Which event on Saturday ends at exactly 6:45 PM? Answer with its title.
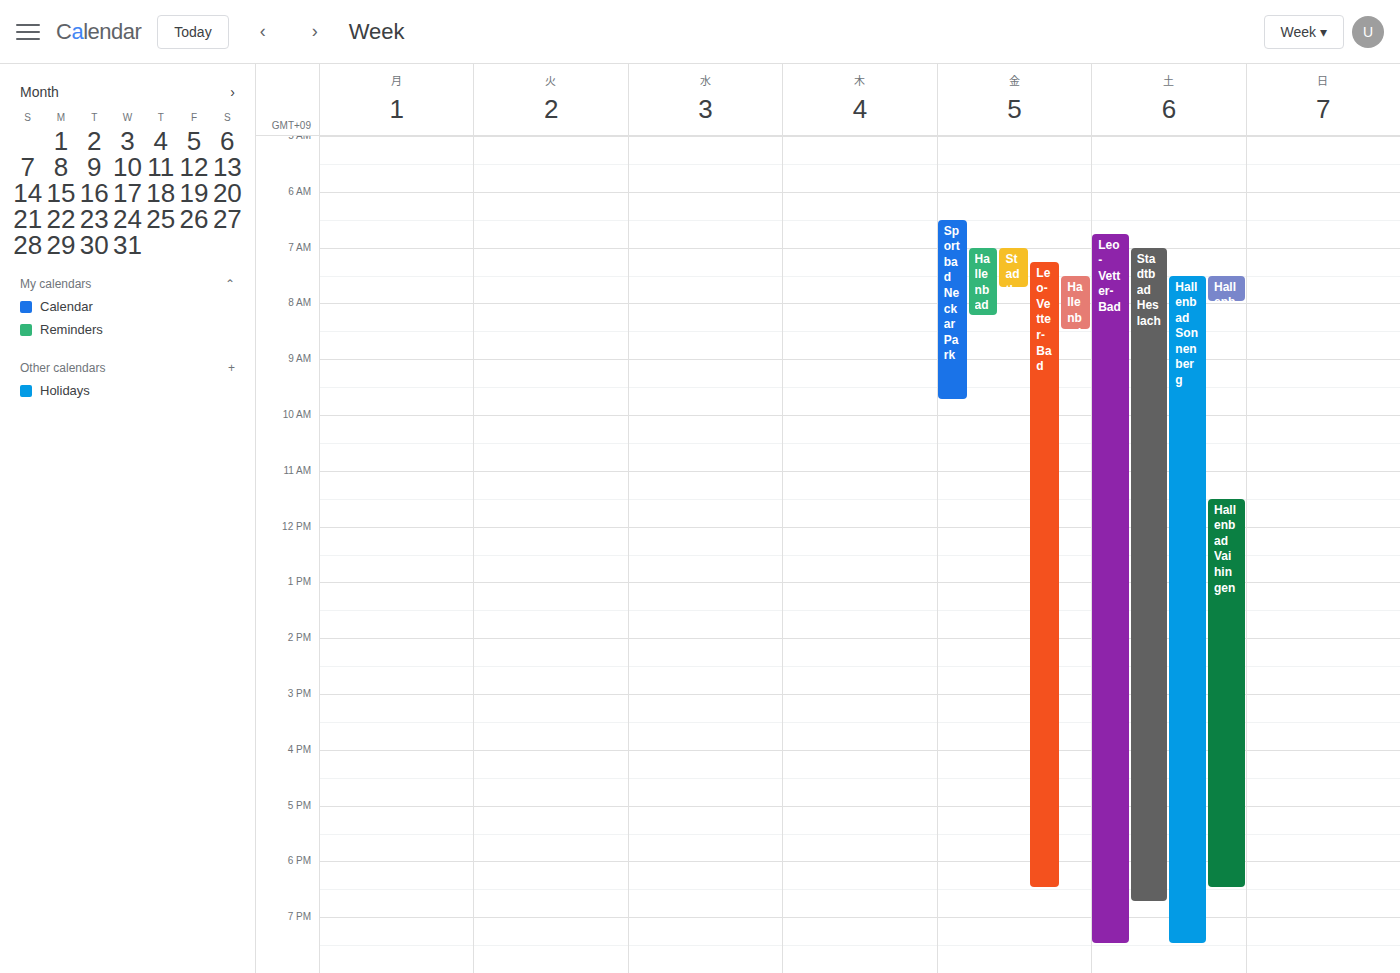
"Stadtbad Heslach"